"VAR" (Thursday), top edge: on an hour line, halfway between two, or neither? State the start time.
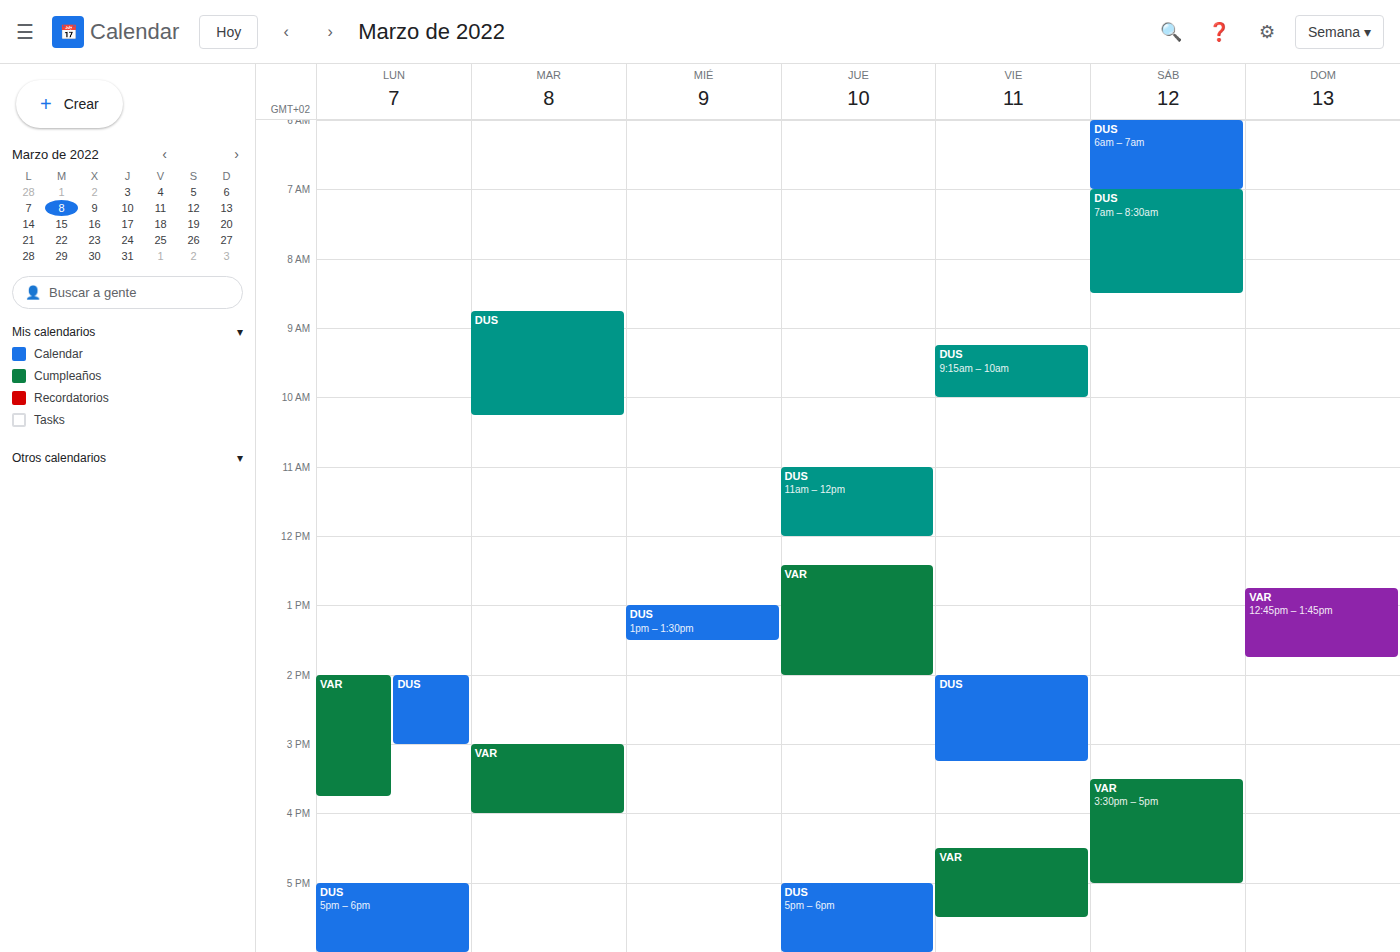
12:25 PM -- neither: 25 minutes below the 12 PM line and 35 minutes above the 1 PM line.